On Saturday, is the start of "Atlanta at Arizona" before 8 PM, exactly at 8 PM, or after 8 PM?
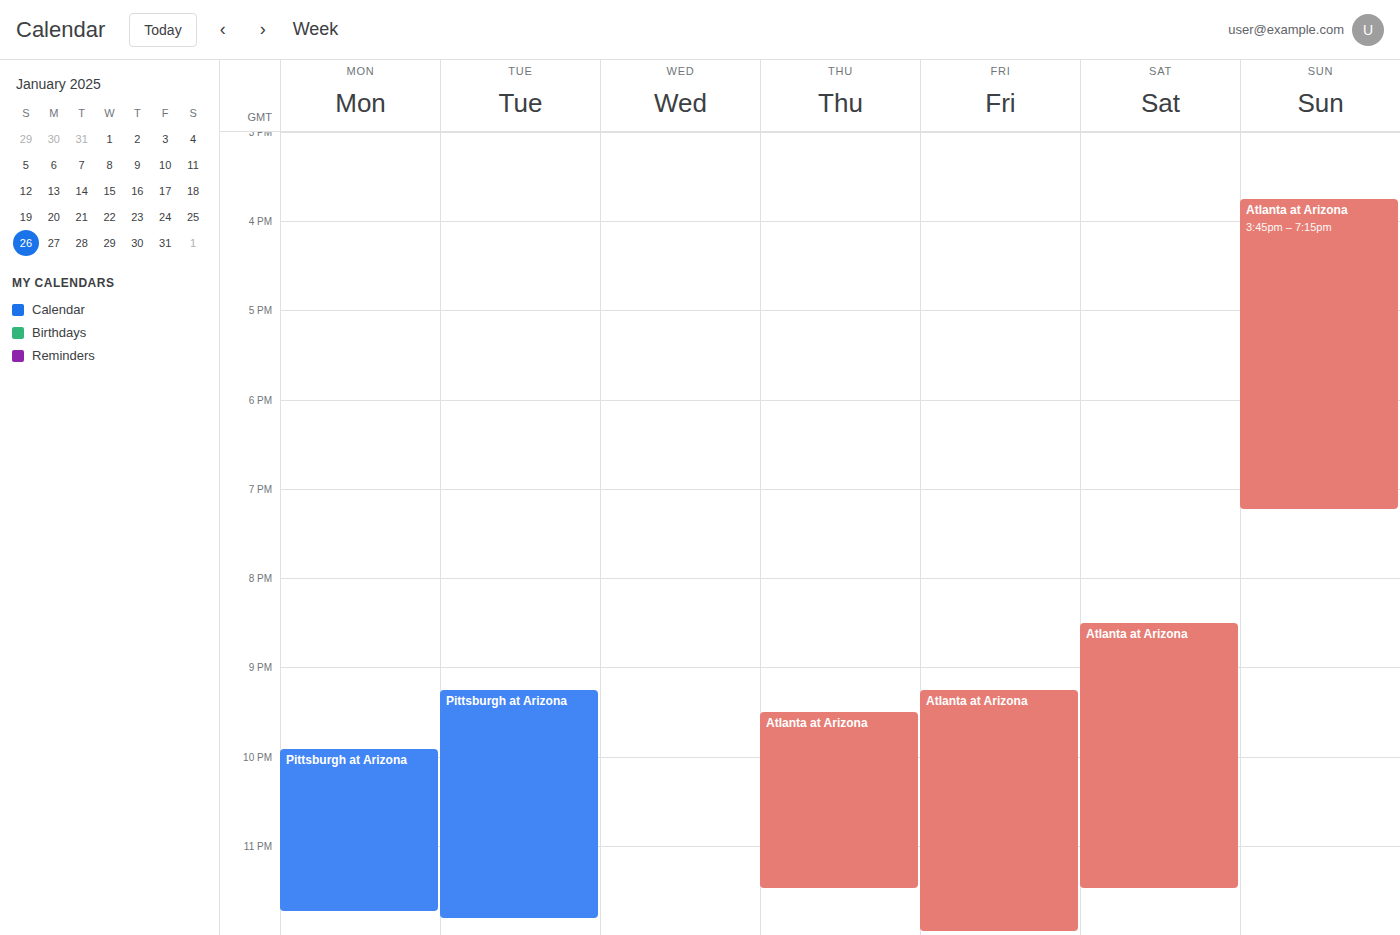
8:30 PM -- after 8 PM, 30 minutes below the 8 PM line.